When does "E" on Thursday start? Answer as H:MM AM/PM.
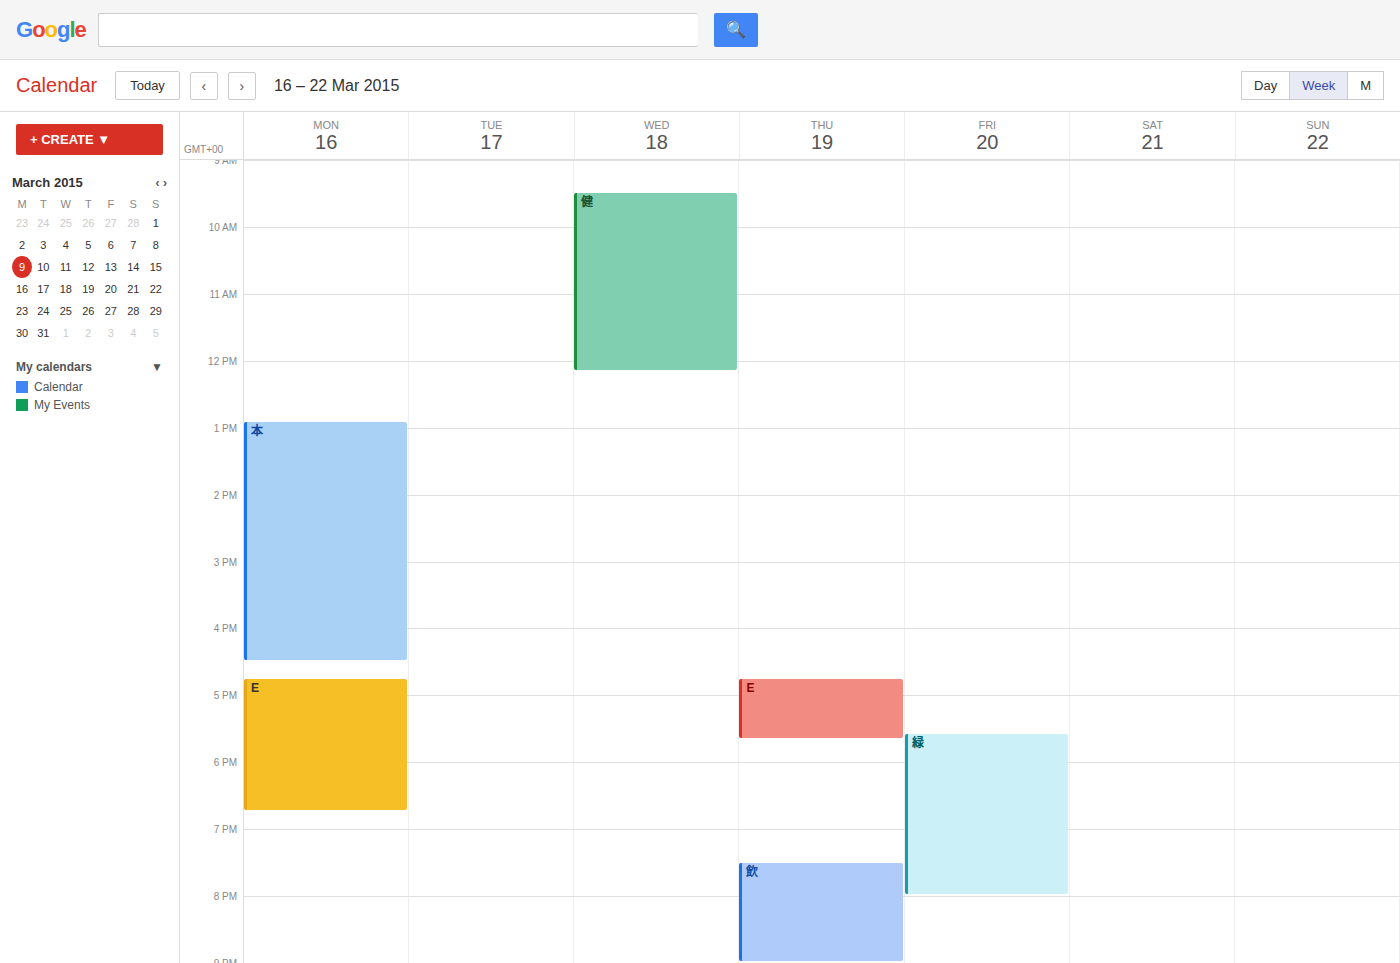
4:45 PM